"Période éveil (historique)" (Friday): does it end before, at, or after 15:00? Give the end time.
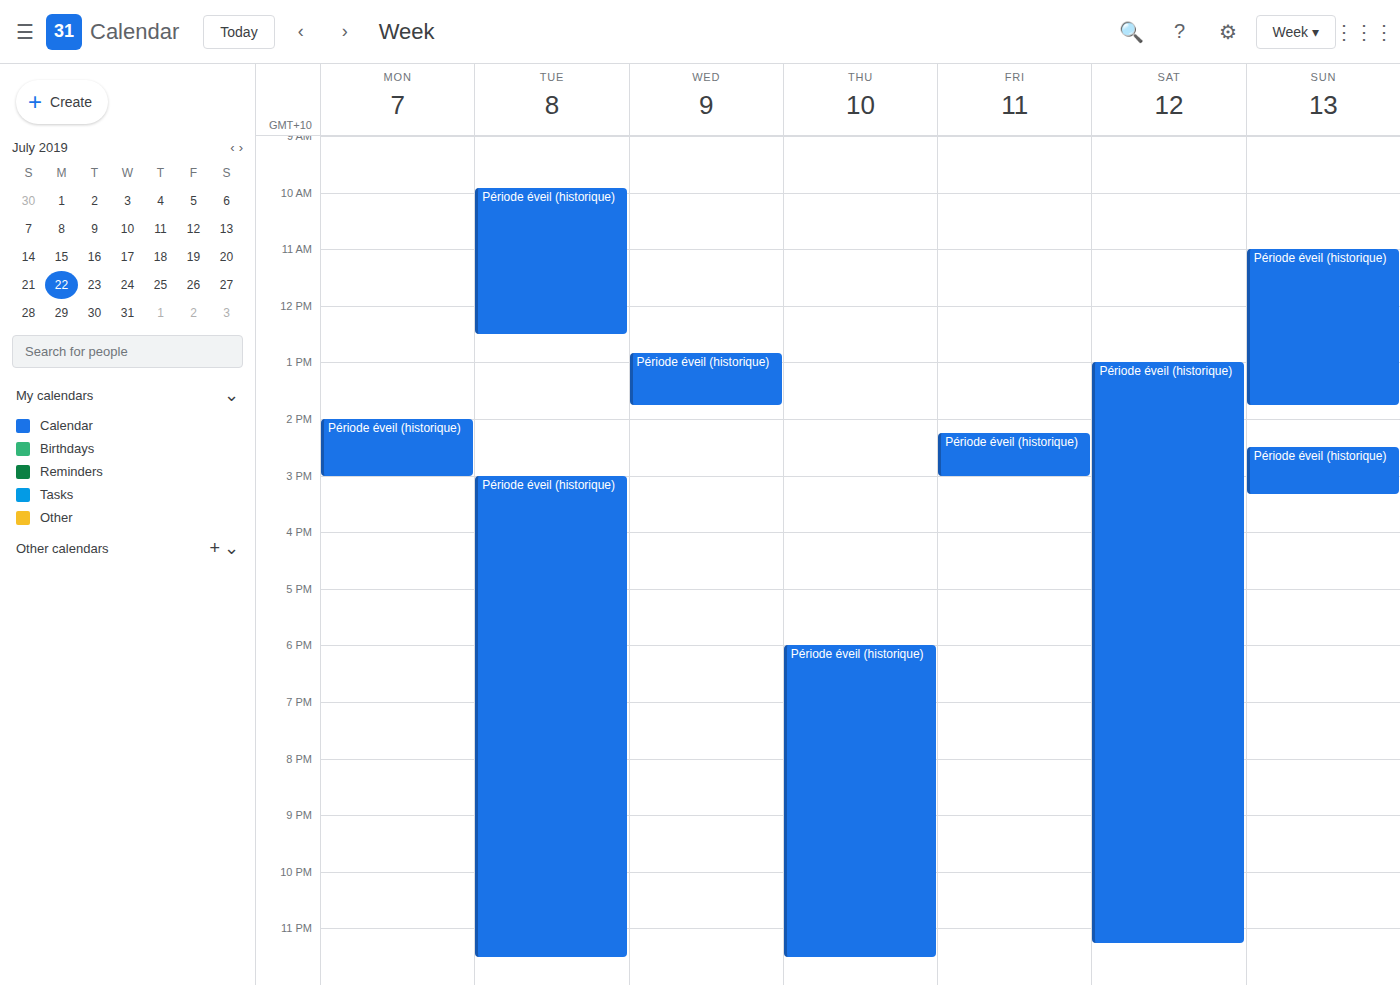
15:00 -- exactly at 15:00, on the 15:00 line.